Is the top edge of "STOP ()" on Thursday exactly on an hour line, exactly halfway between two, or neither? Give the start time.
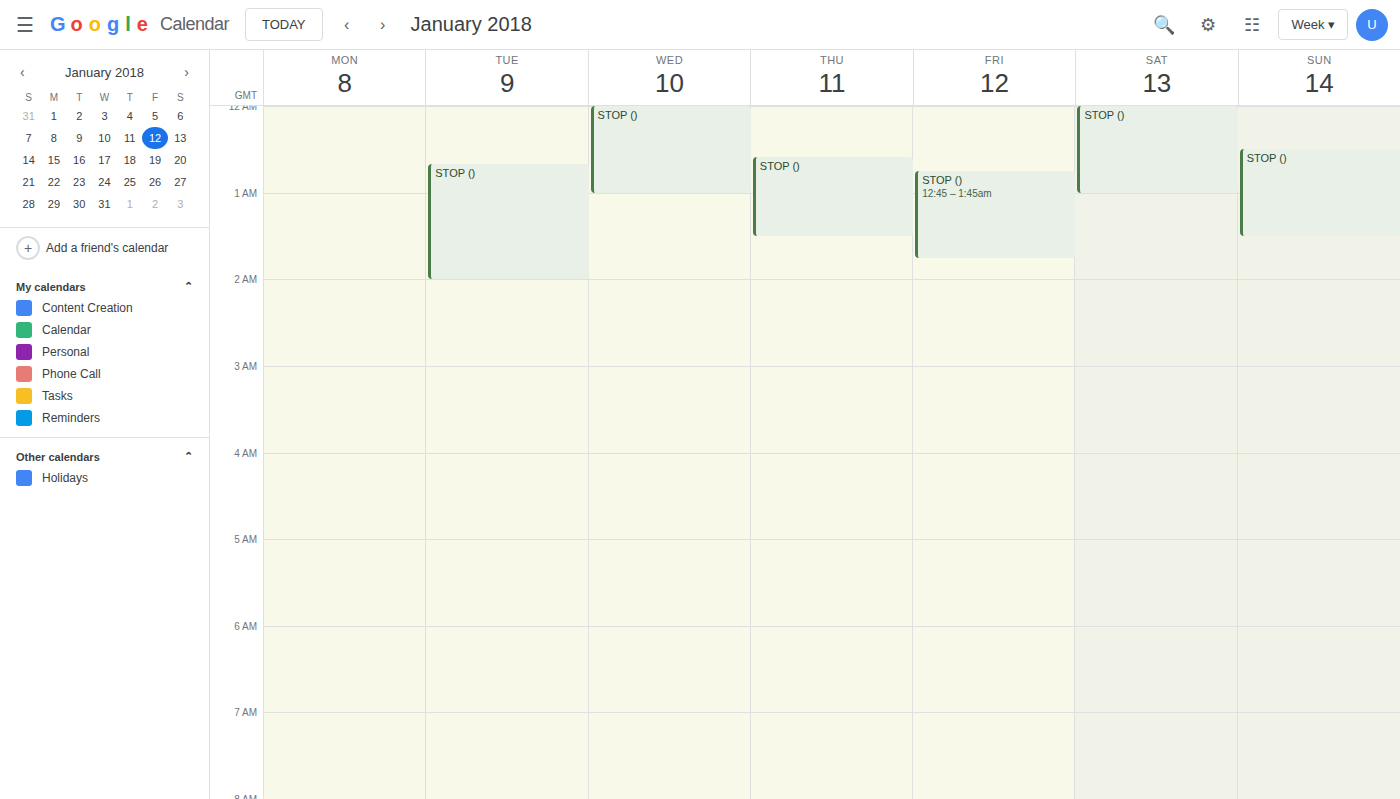
12:35 AM -- neither: 35 minutes below the 12 AM line and 25 minutes above the 1 AM line.